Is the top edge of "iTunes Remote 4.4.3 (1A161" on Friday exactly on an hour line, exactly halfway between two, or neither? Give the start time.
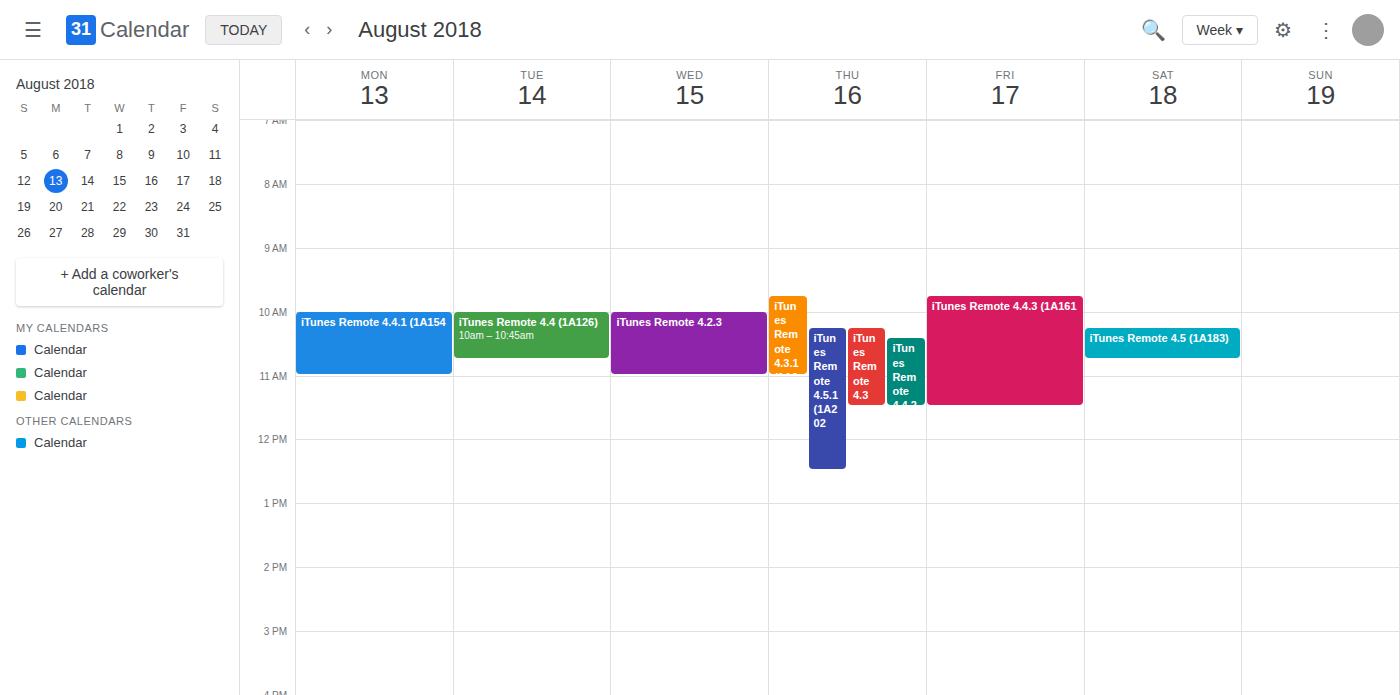
9:45 AM -- neither: three quarters of the way from the 9 AM line to the 10 AM line.